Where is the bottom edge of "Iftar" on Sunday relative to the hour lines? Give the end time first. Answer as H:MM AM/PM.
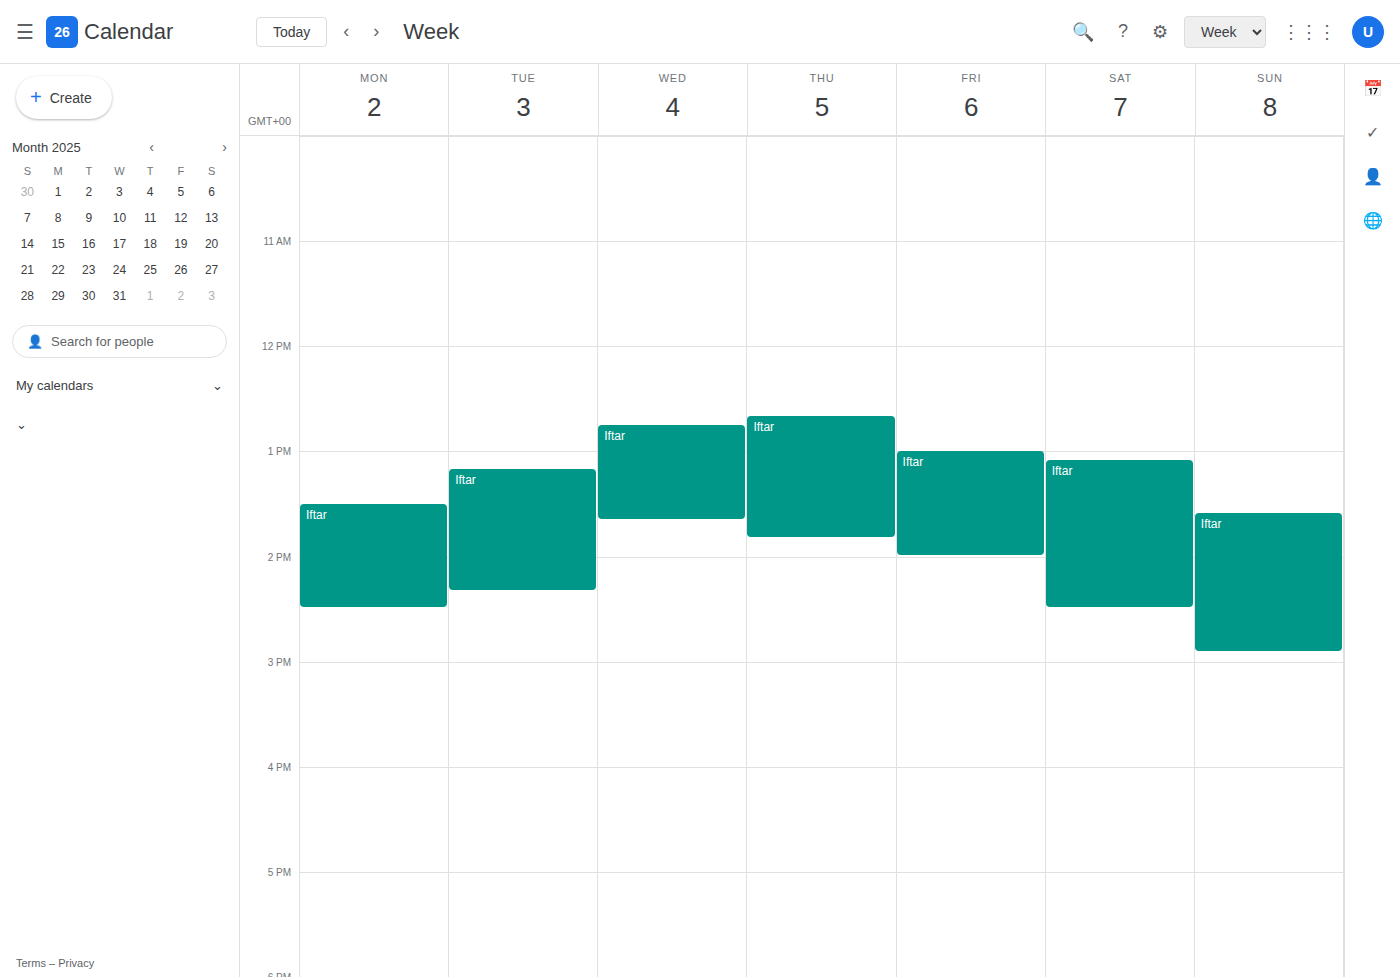
2:55 PM -- neither: 55 minutes below the 2 PM line and 5 minutes above the 3 PM line.